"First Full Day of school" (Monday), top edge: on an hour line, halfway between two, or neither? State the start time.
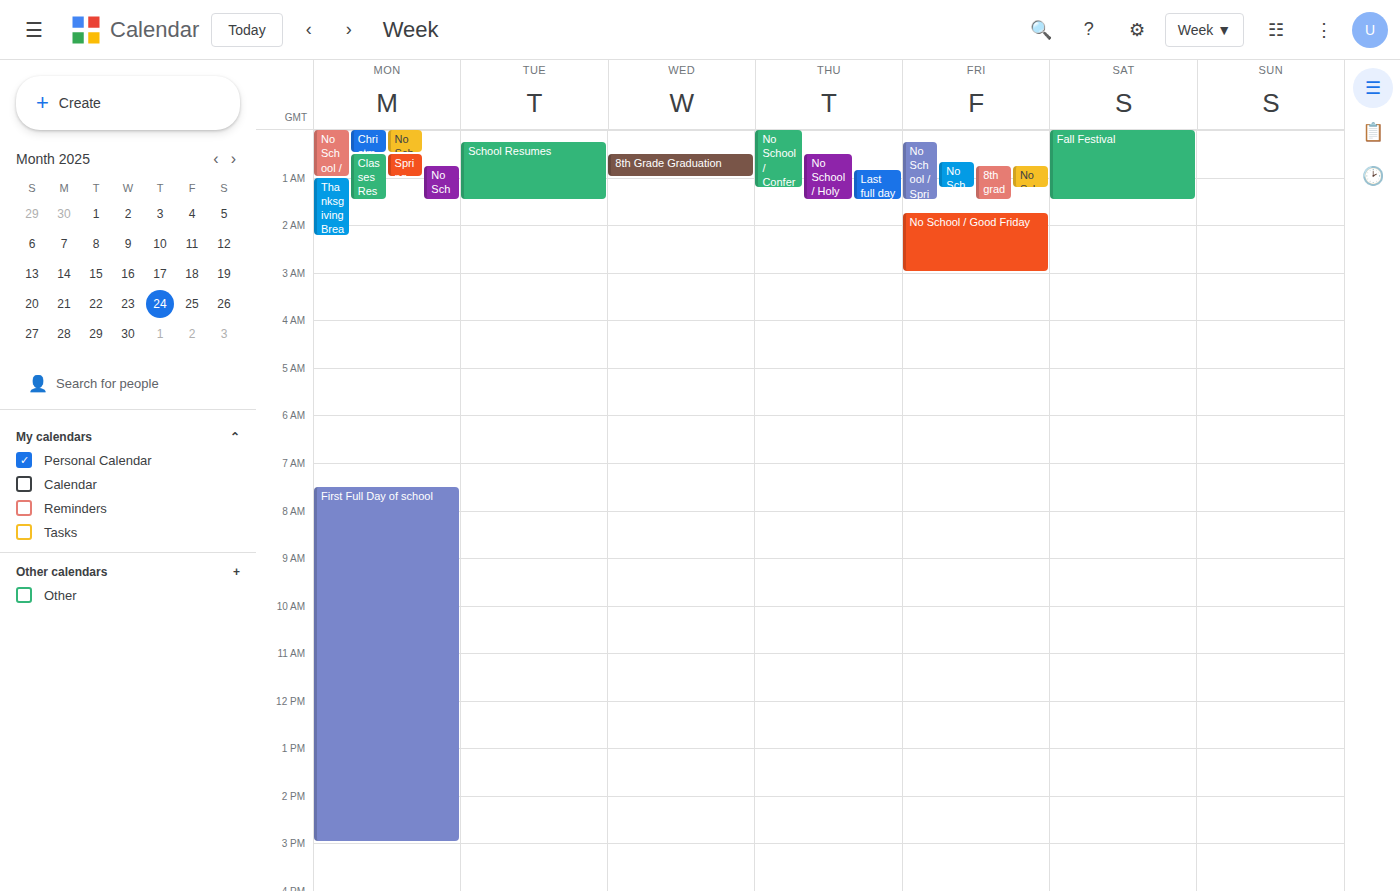
7:30 AM -- halfway between the 7 AM and 8 AM lines.